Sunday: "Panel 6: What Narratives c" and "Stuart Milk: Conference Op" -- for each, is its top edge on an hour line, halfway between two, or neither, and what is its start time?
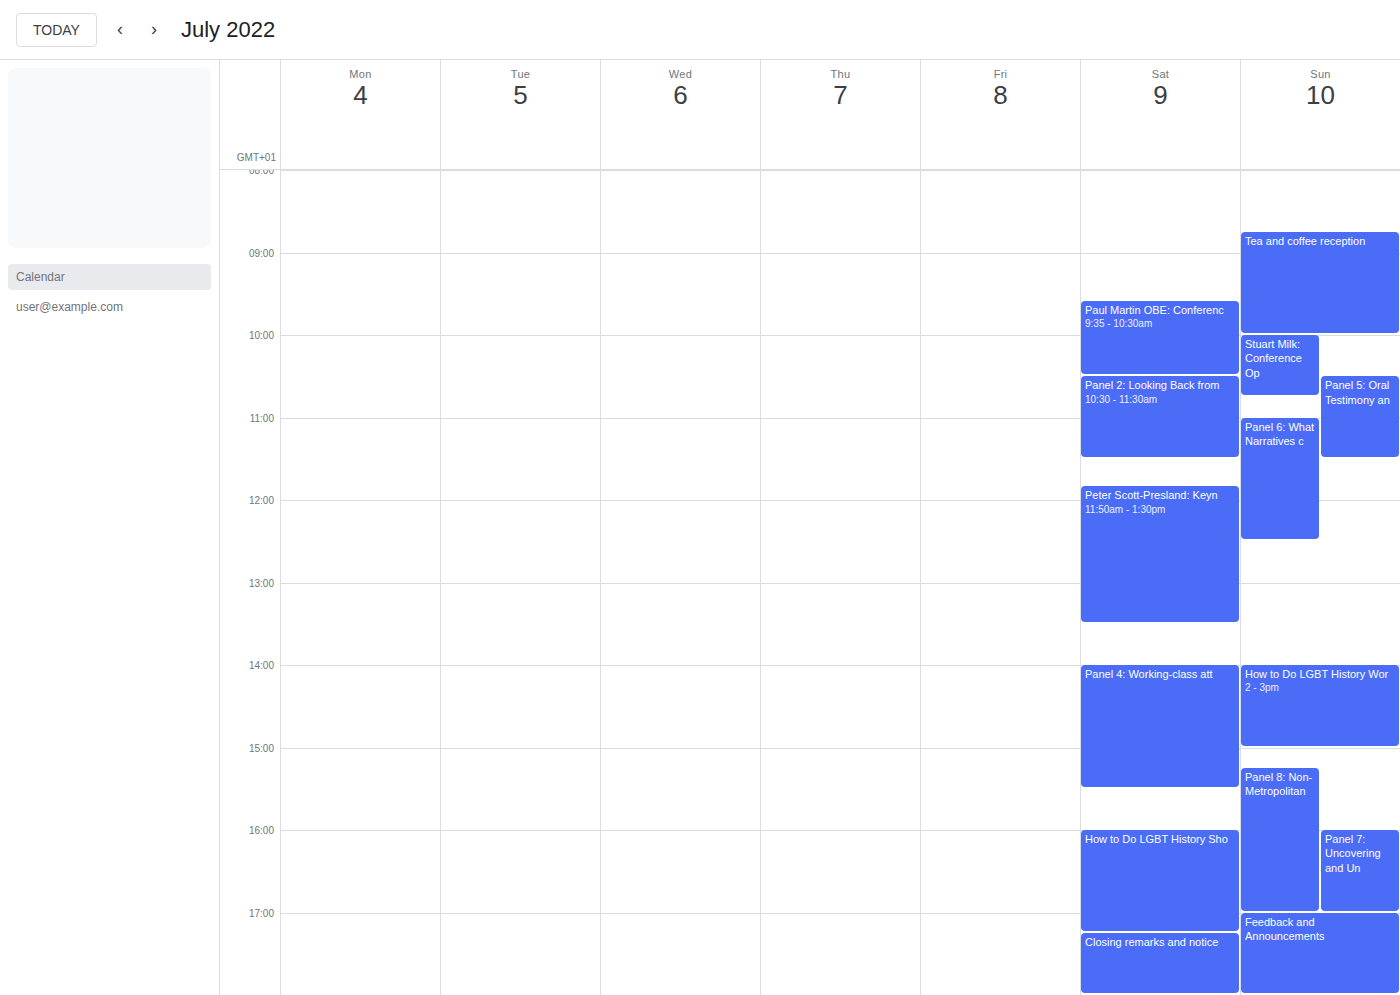
"Panel 6: What Narratives c": 11:00 AM, exactly on the 11 AM line. "Stuart Milk: Conference Op": 10:00 AM, exactly on the 10 AM line.